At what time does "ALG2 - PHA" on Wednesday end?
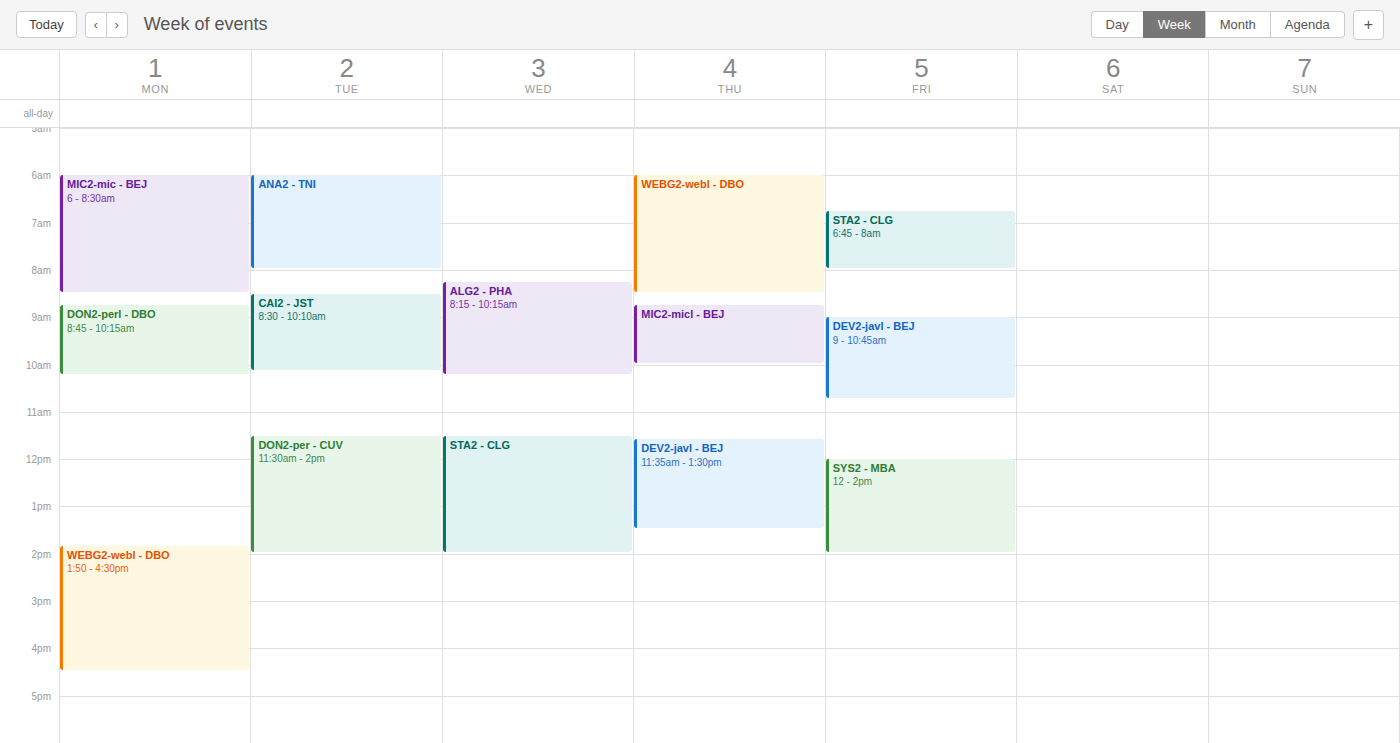
10:15 AM